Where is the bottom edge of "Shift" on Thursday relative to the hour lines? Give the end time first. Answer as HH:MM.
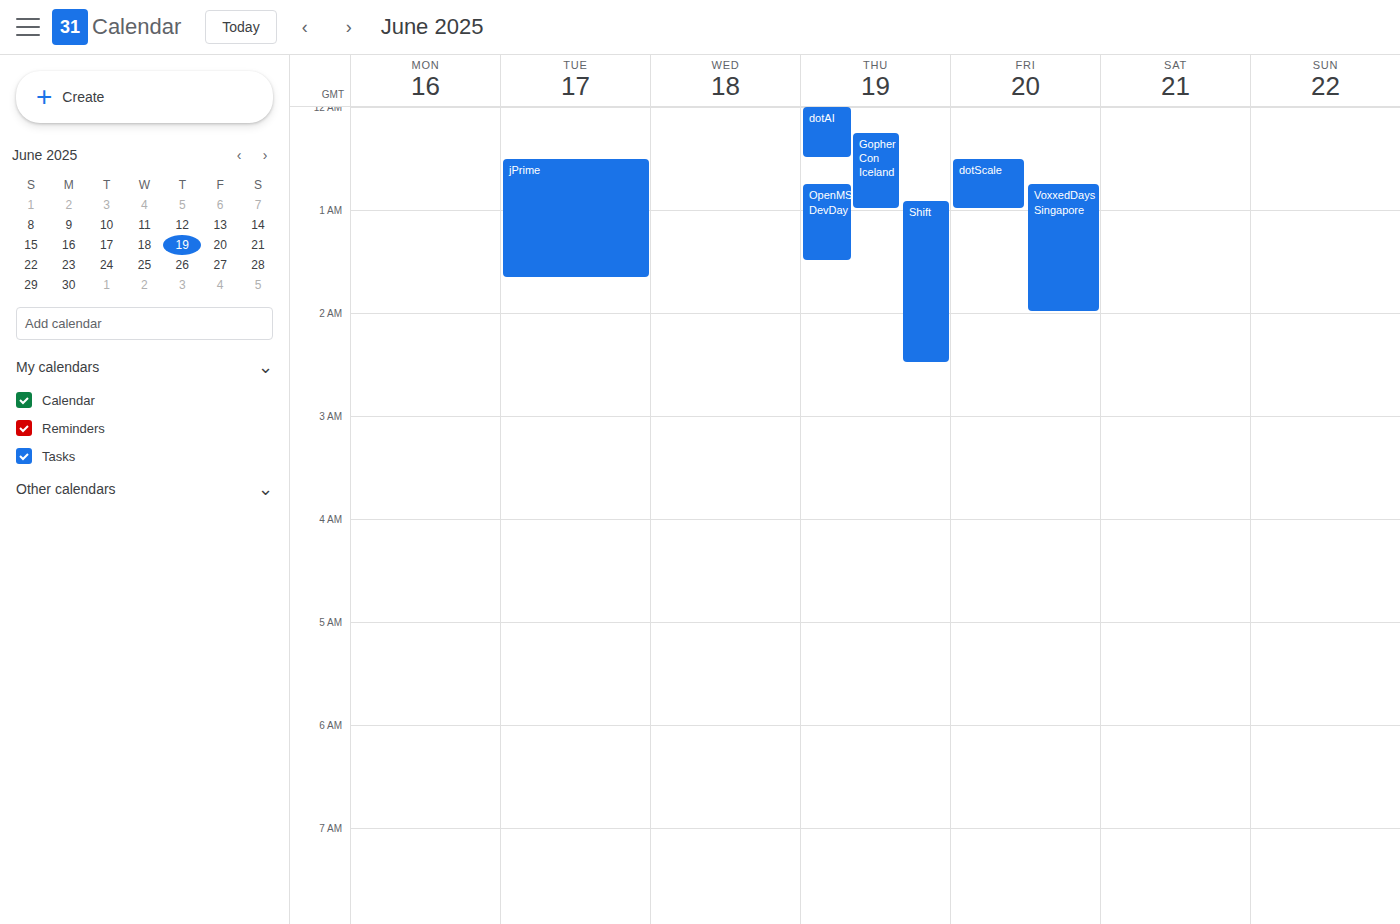
02:30 -- halfway between the 02:00 and 03:00 lines.